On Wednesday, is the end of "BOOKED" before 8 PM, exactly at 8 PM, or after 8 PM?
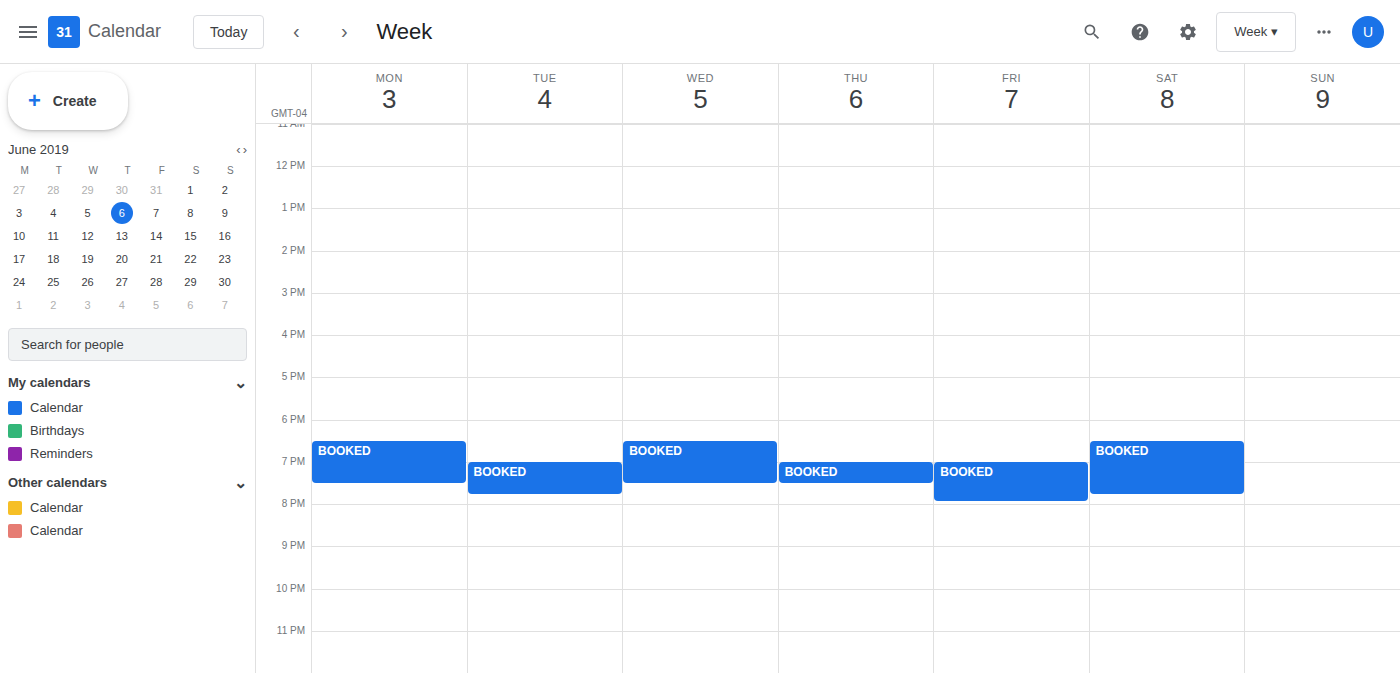
7:30 PM -- before 8 PM, 30 minutes above the 8 PM line.